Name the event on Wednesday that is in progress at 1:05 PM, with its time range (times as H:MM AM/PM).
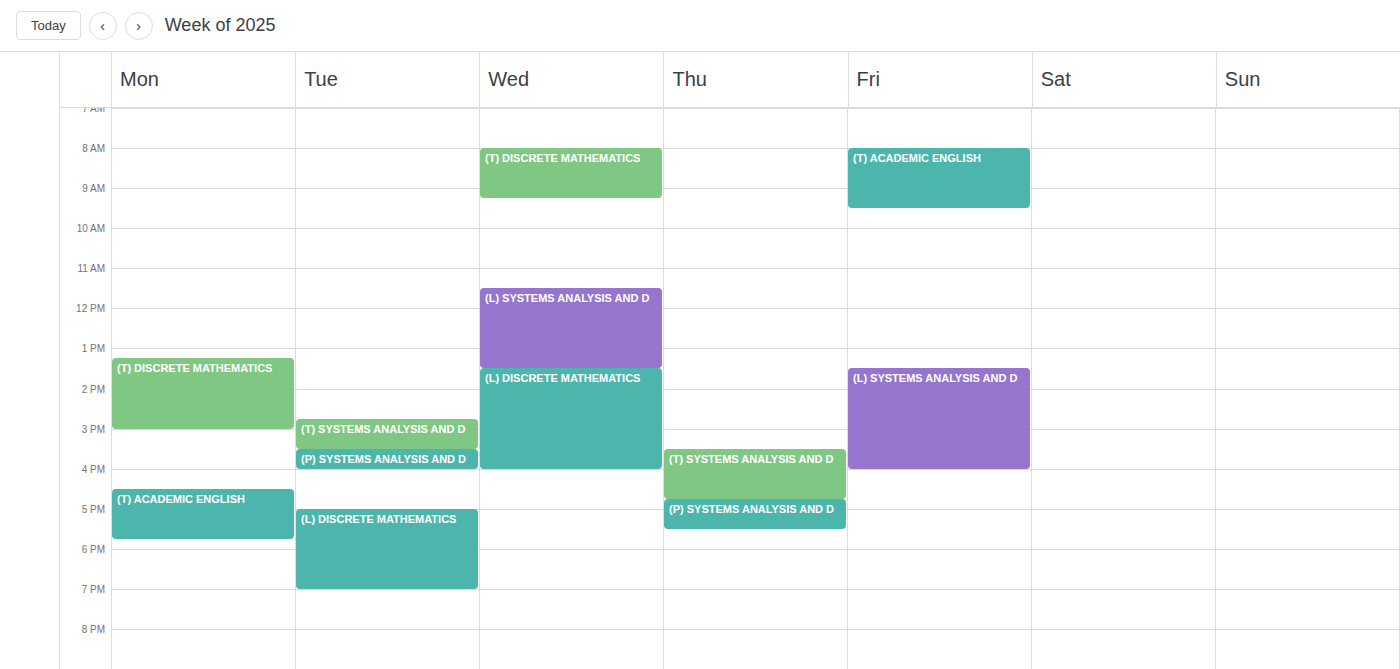
"(L) SYSTEMS ANALYSIS AND D", 11:30 AM to 1:30 PM